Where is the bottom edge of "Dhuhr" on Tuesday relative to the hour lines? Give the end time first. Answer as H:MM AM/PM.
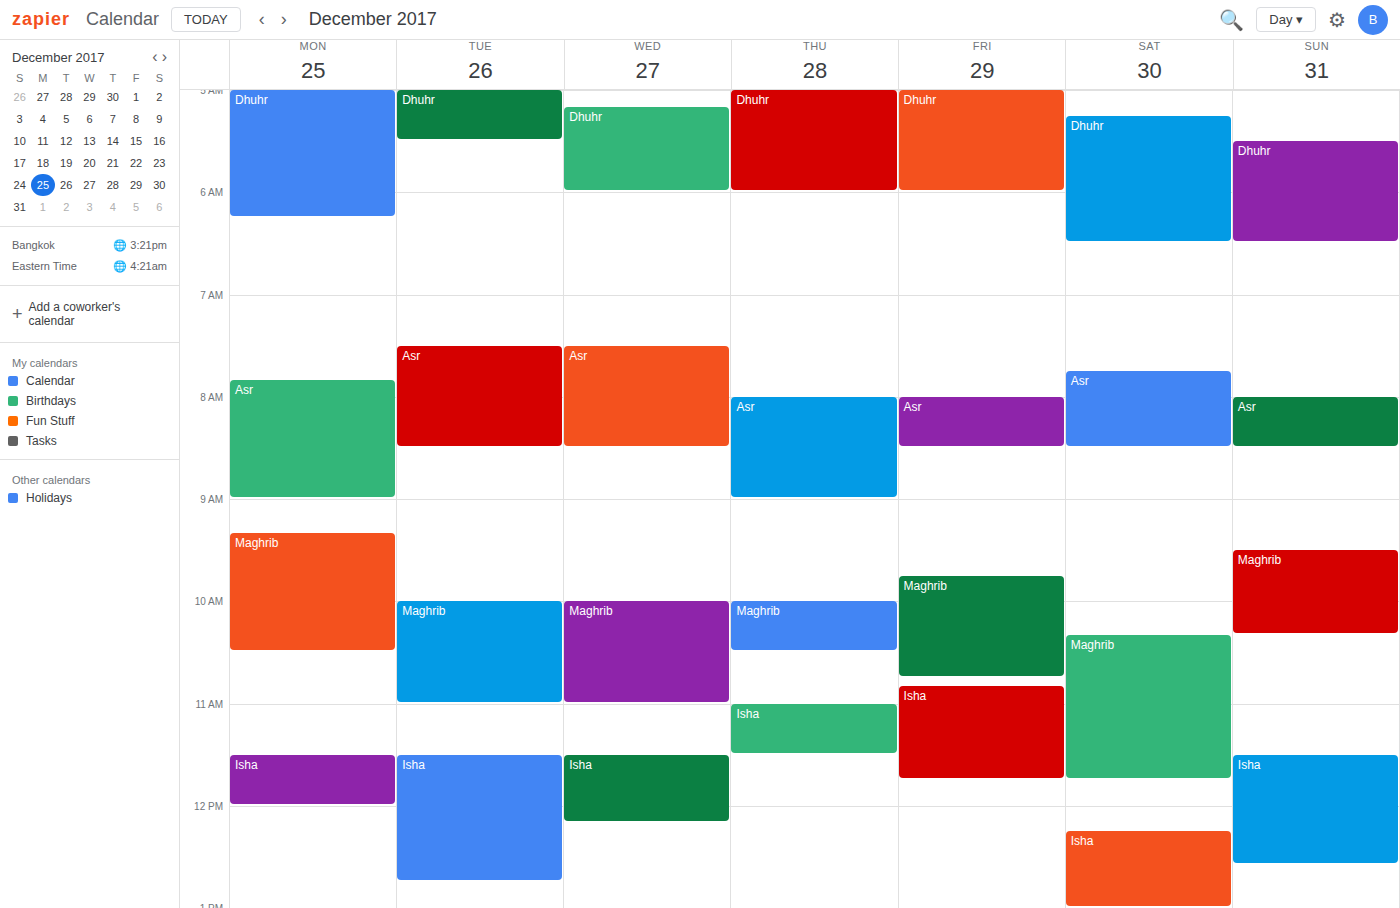
5:30 AM -- halfway between the 5 AM and 6 AM lines.